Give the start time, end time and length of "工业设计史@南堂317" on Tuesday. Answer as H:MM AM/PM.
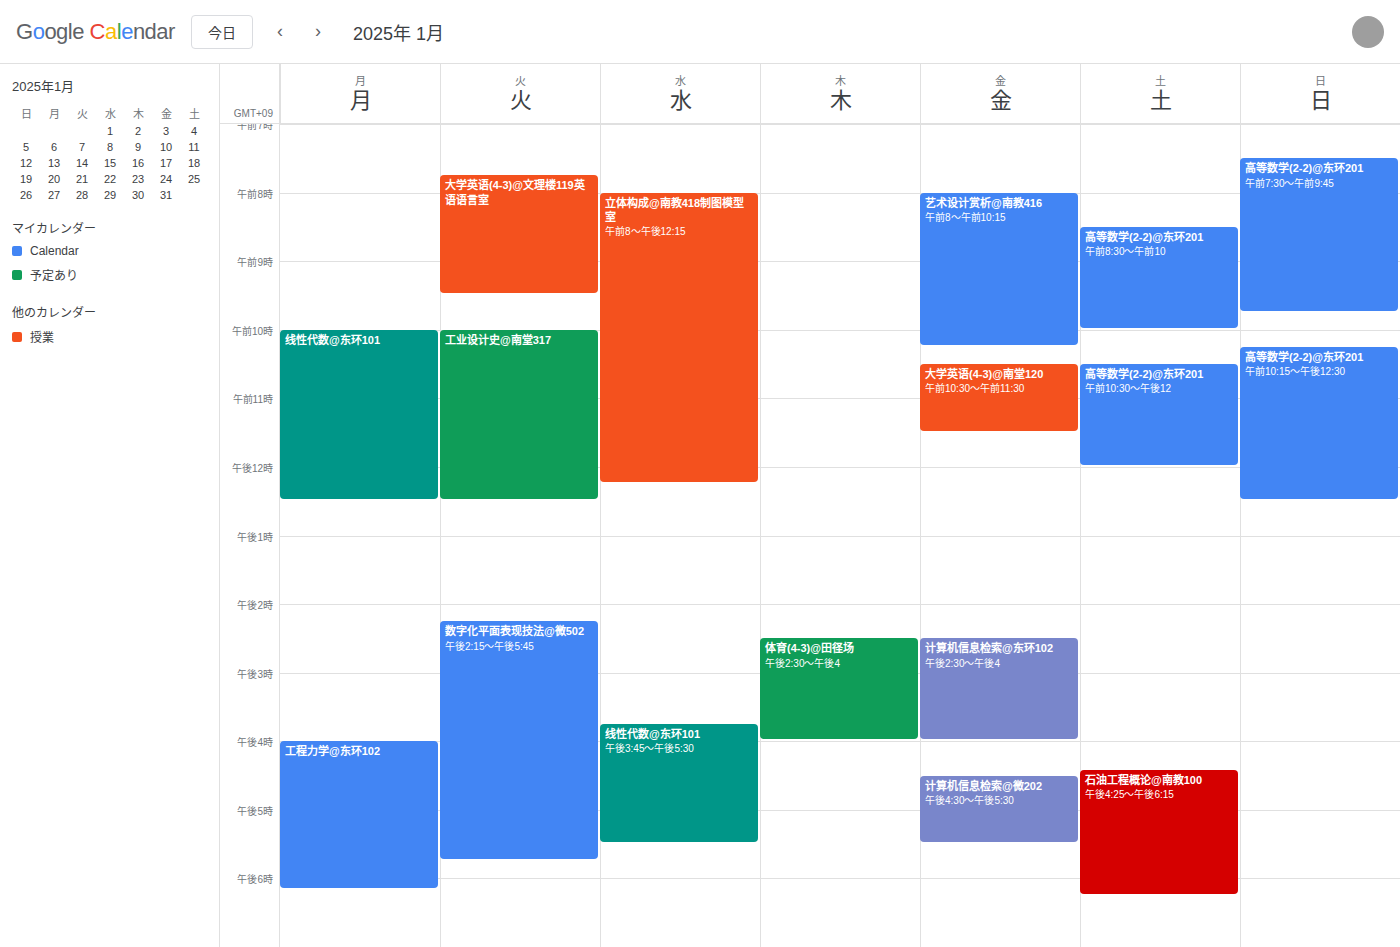
10:00 AM to 12:30 PM, 2 hours 30 minutes